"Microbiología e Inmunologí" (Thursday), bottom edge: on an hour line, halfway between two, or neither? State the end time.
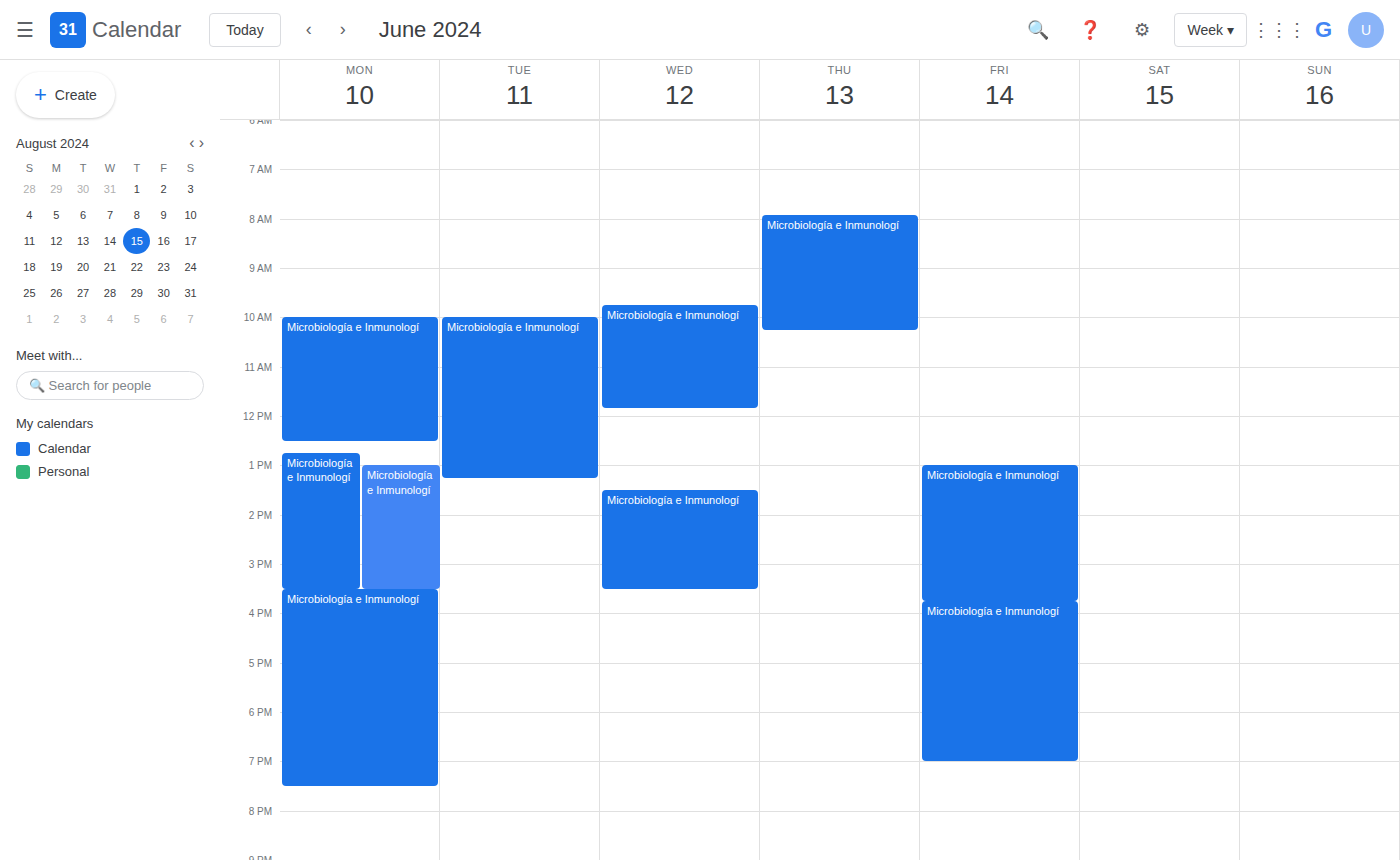
10:15 AM -- neither: a quarter of the way from the 10 AM line to the 11 AM line.